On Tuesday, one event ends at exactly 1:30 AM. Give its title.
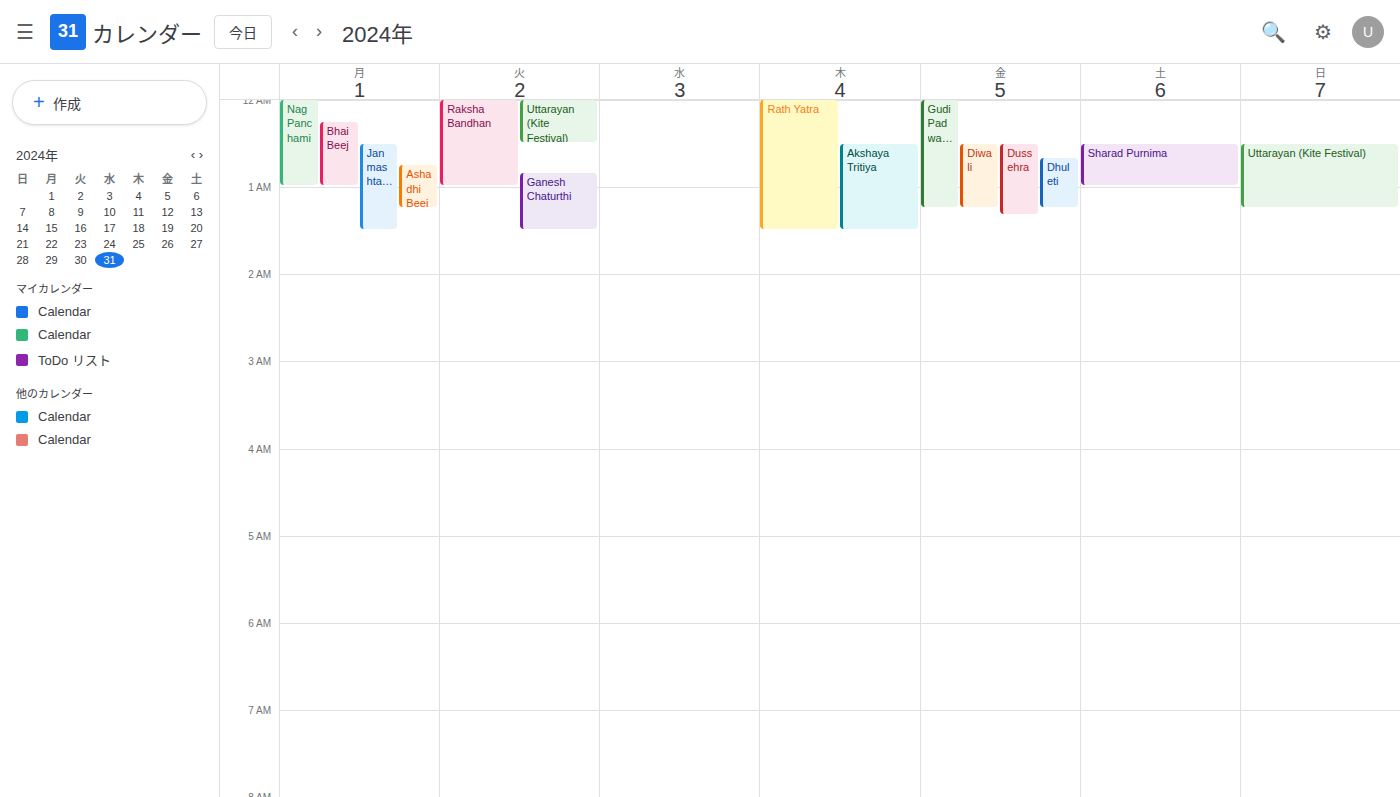
"Ganesh Chaturthi"